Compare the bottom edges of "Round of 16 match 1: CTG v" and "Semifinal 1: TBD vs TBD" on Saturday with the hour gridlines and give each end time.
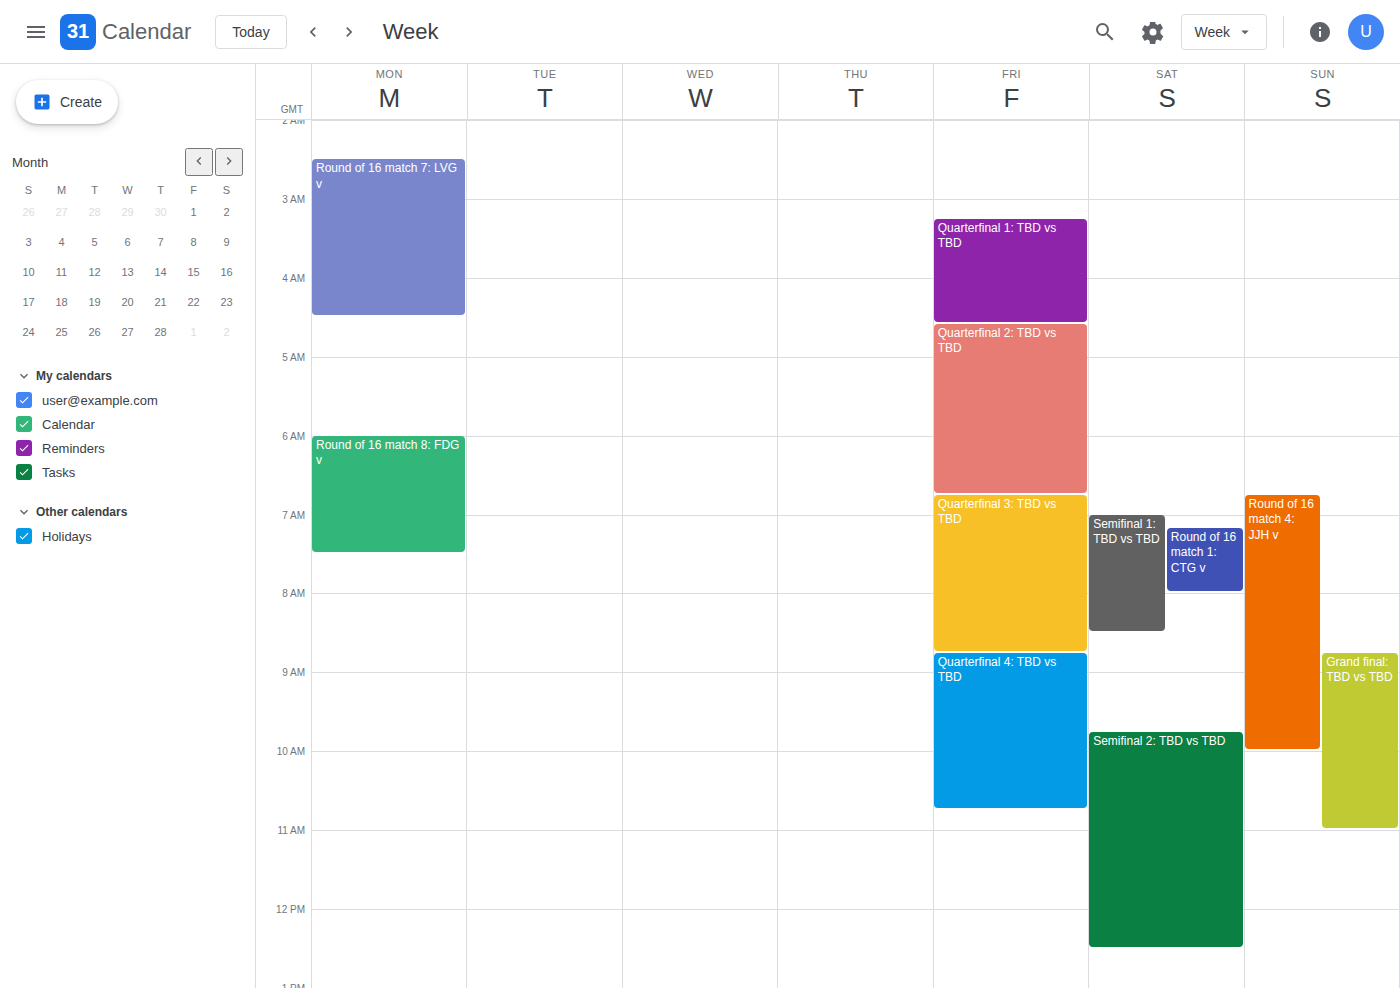
"Round of 16 match 1: CTG v": 8:00 AM, exactly on the 8 AM line. "Semifinal 1: TBD vs TBD": 8:30 AM, halfway between the 8 AM and 9 AM lines.